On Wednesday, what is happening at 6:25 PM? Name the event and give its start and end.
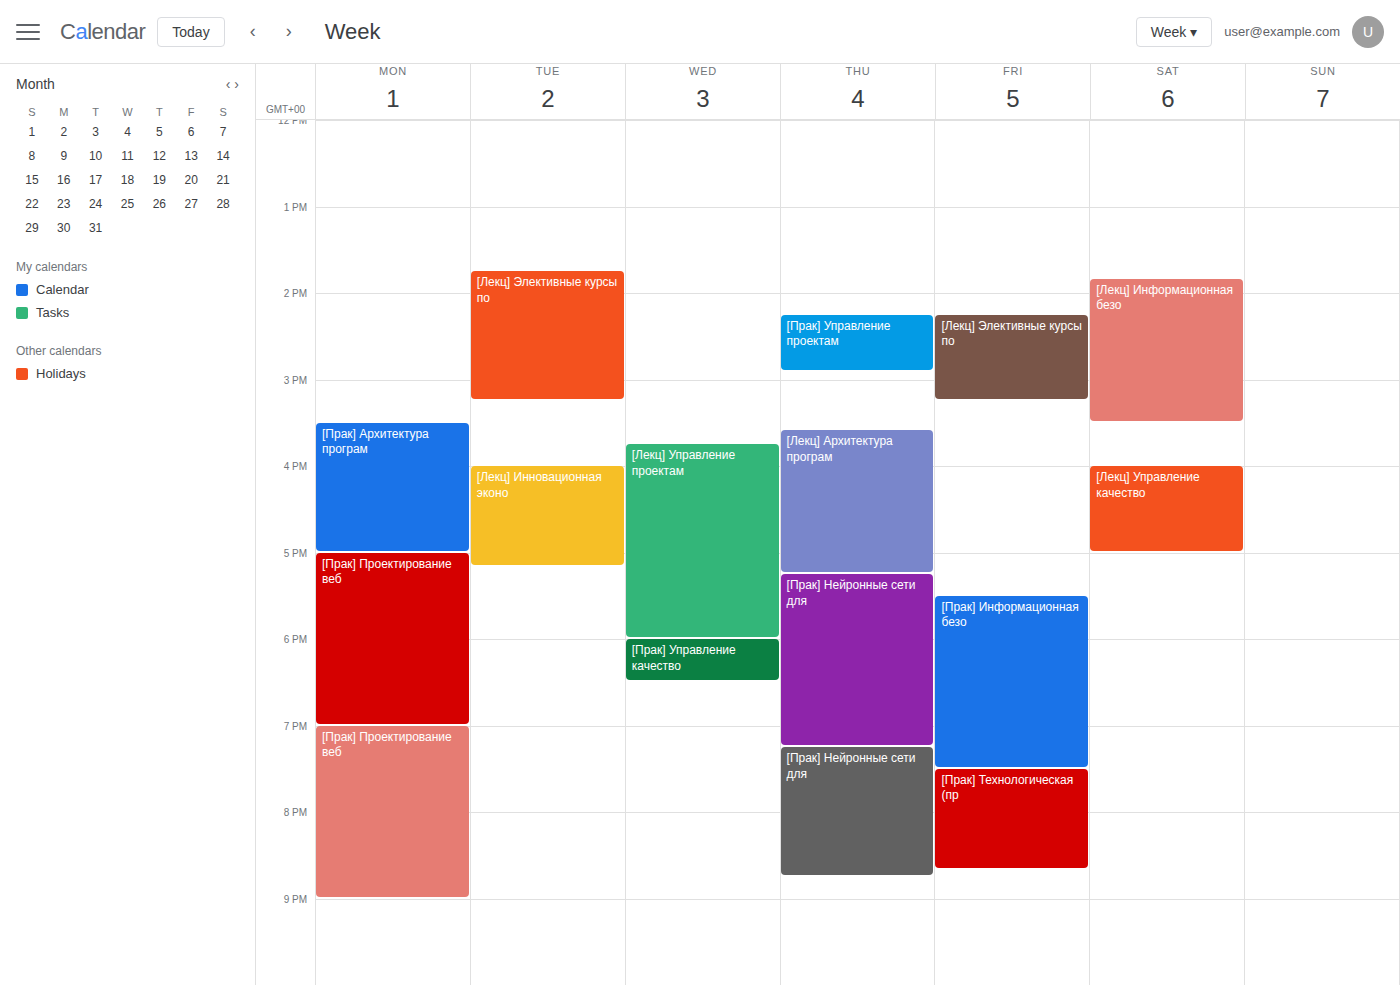
"[Прак] Управление качество", 6:00 PM to 6:30 PM